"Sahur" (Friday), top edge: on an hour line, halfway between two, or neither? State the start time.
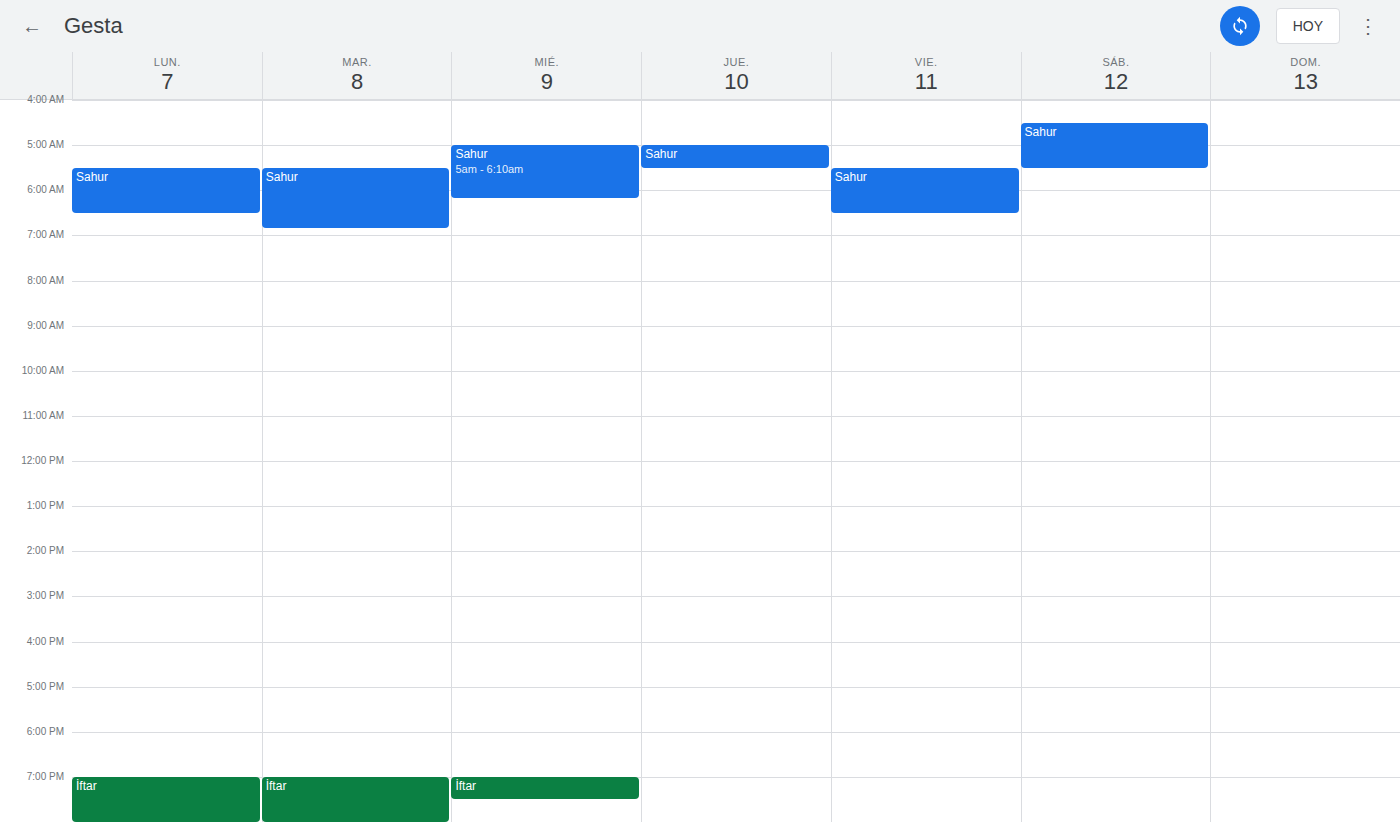
5:30 AM -- halfway between the 5 AM and 6 AM lines.